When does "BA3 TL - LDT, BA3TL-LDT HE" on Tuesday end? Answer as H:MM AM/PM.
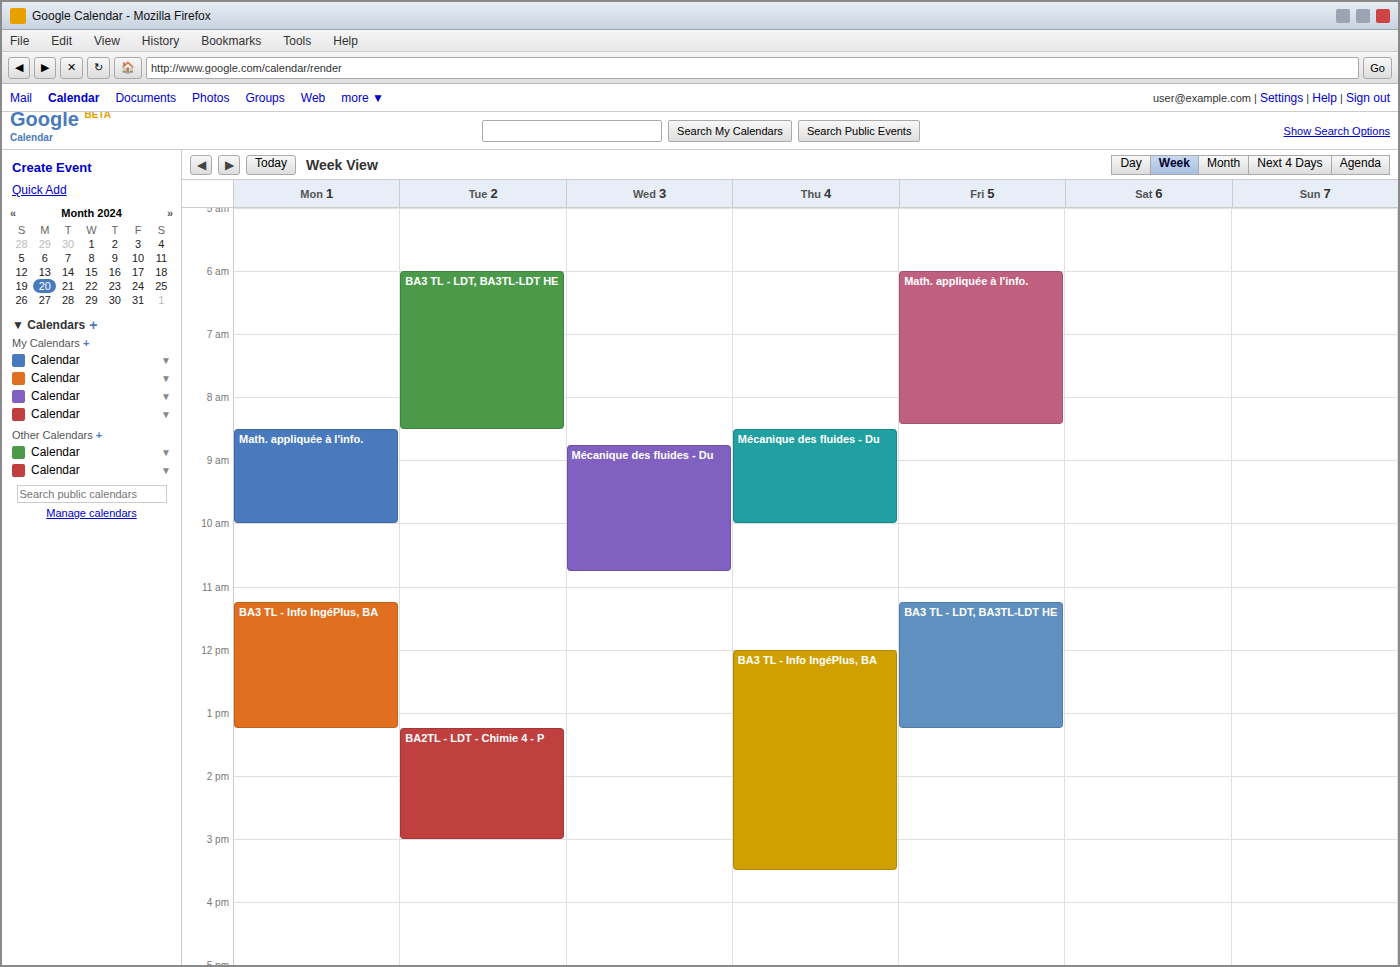
8:30 AM